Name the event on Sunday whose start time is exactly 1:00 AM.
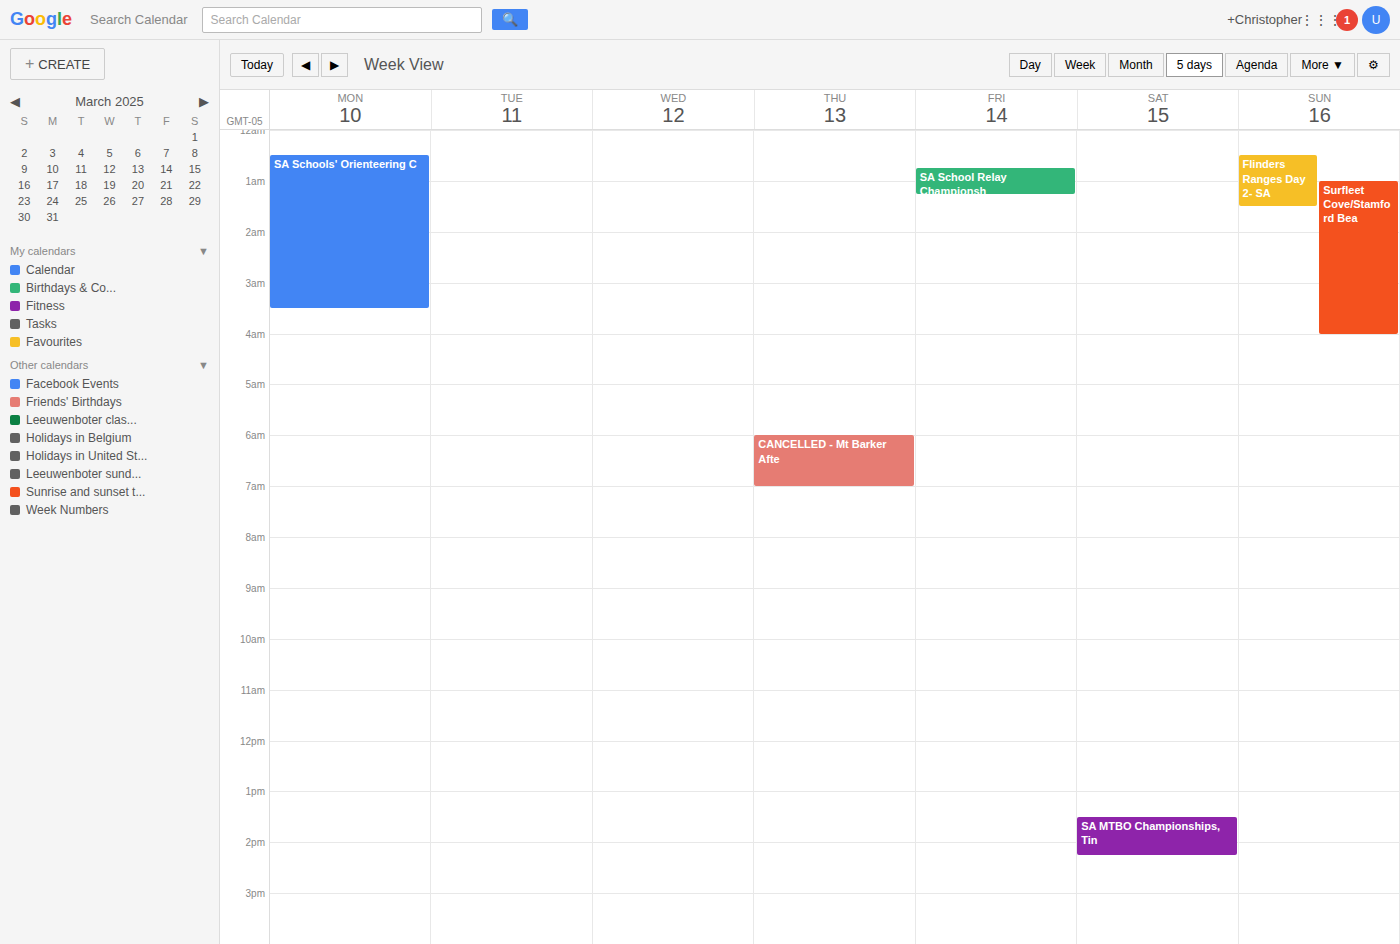
"Surfleet Cove/Stamford Bea"